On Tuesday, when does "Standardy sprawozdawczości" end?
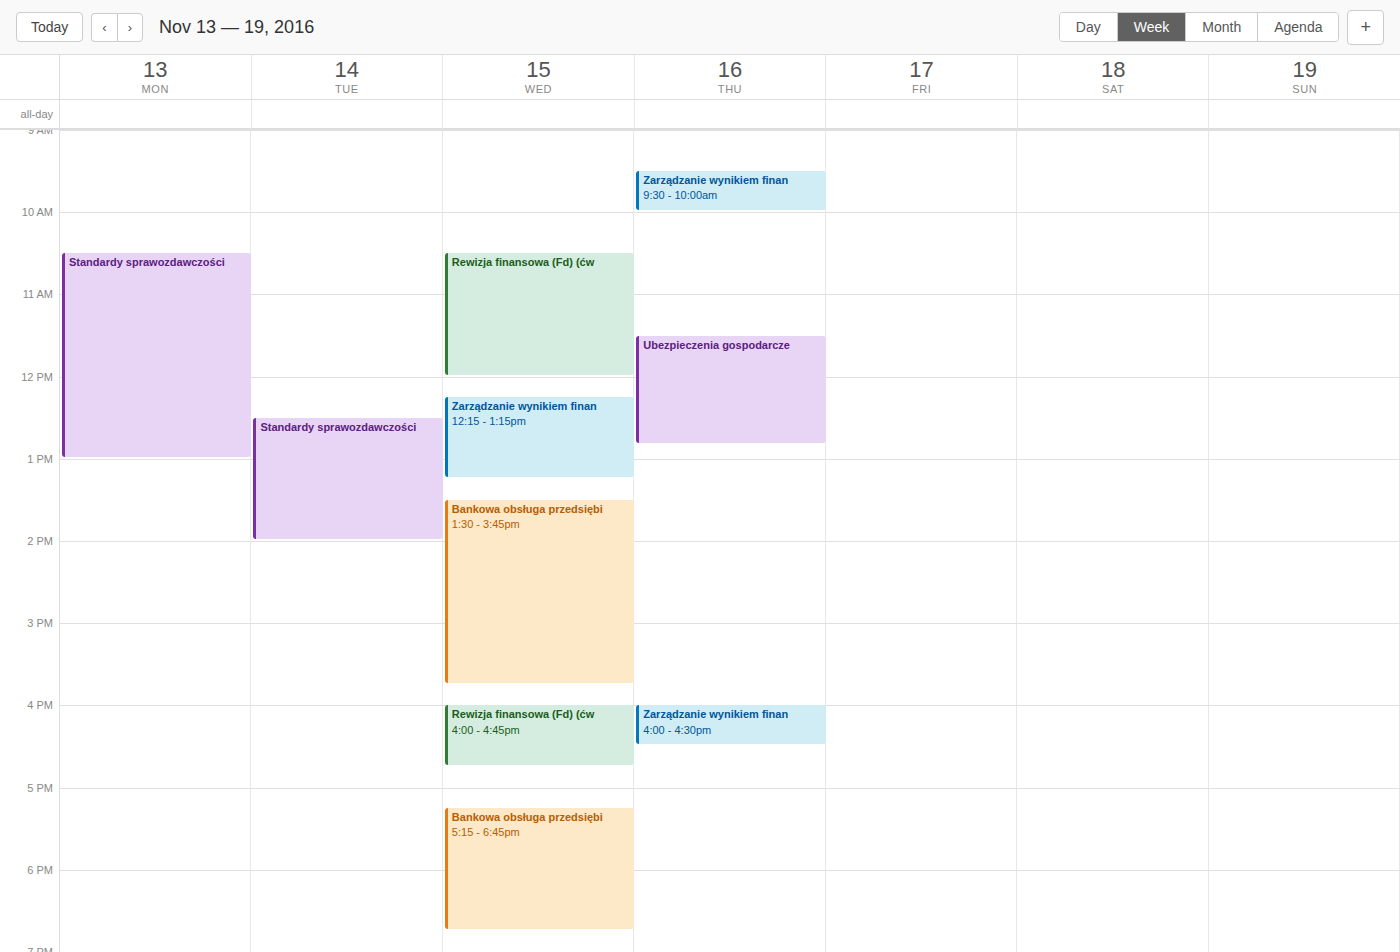
14:00